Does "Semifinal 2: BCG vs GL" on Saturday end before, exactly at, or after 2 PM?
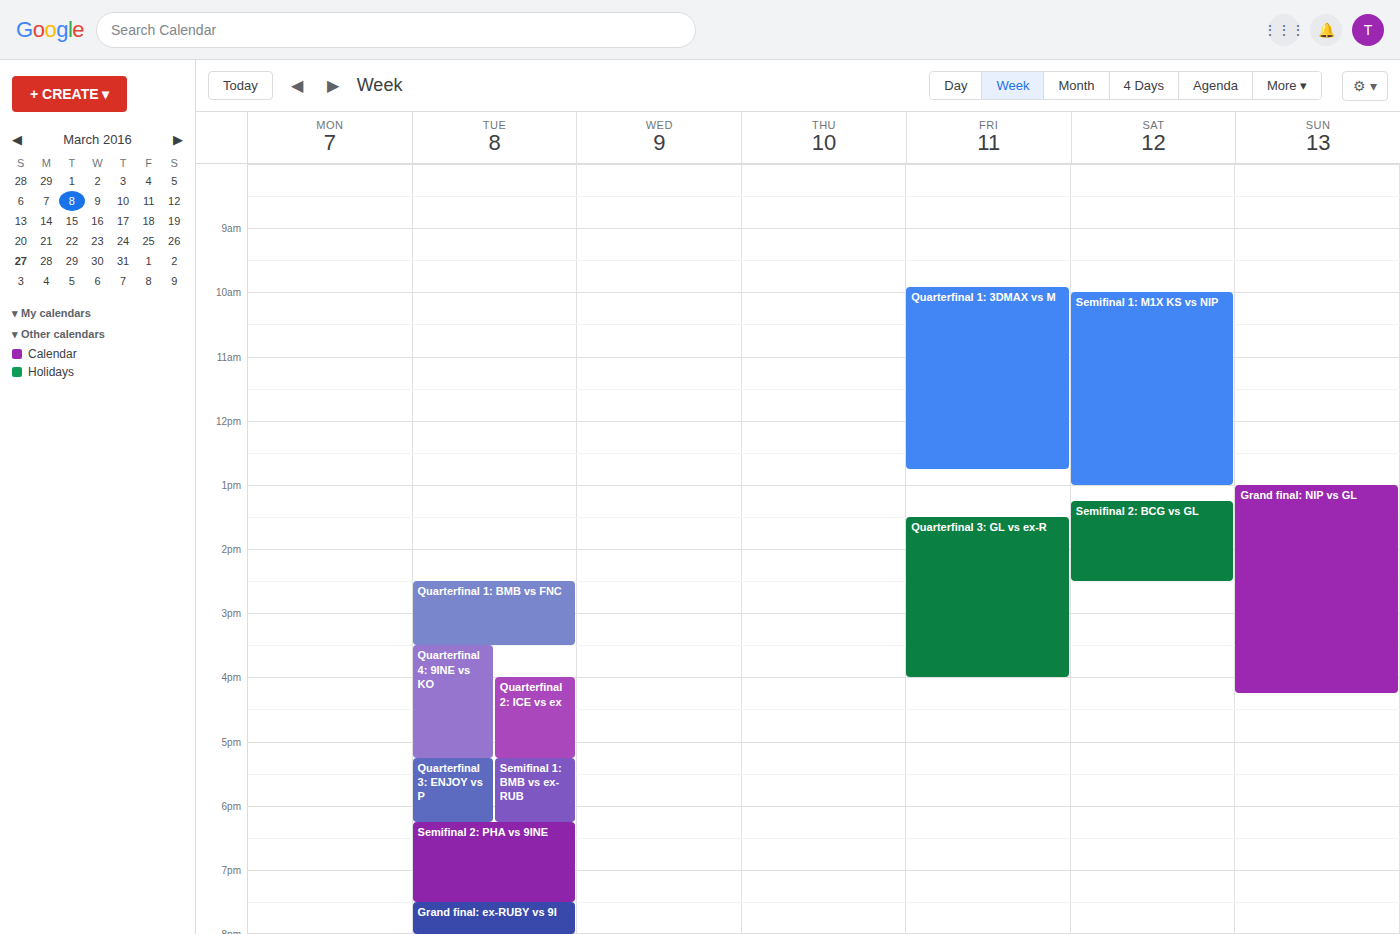
2:30 PM -- after 2 PM, 30 minutes below the 2 PM line.